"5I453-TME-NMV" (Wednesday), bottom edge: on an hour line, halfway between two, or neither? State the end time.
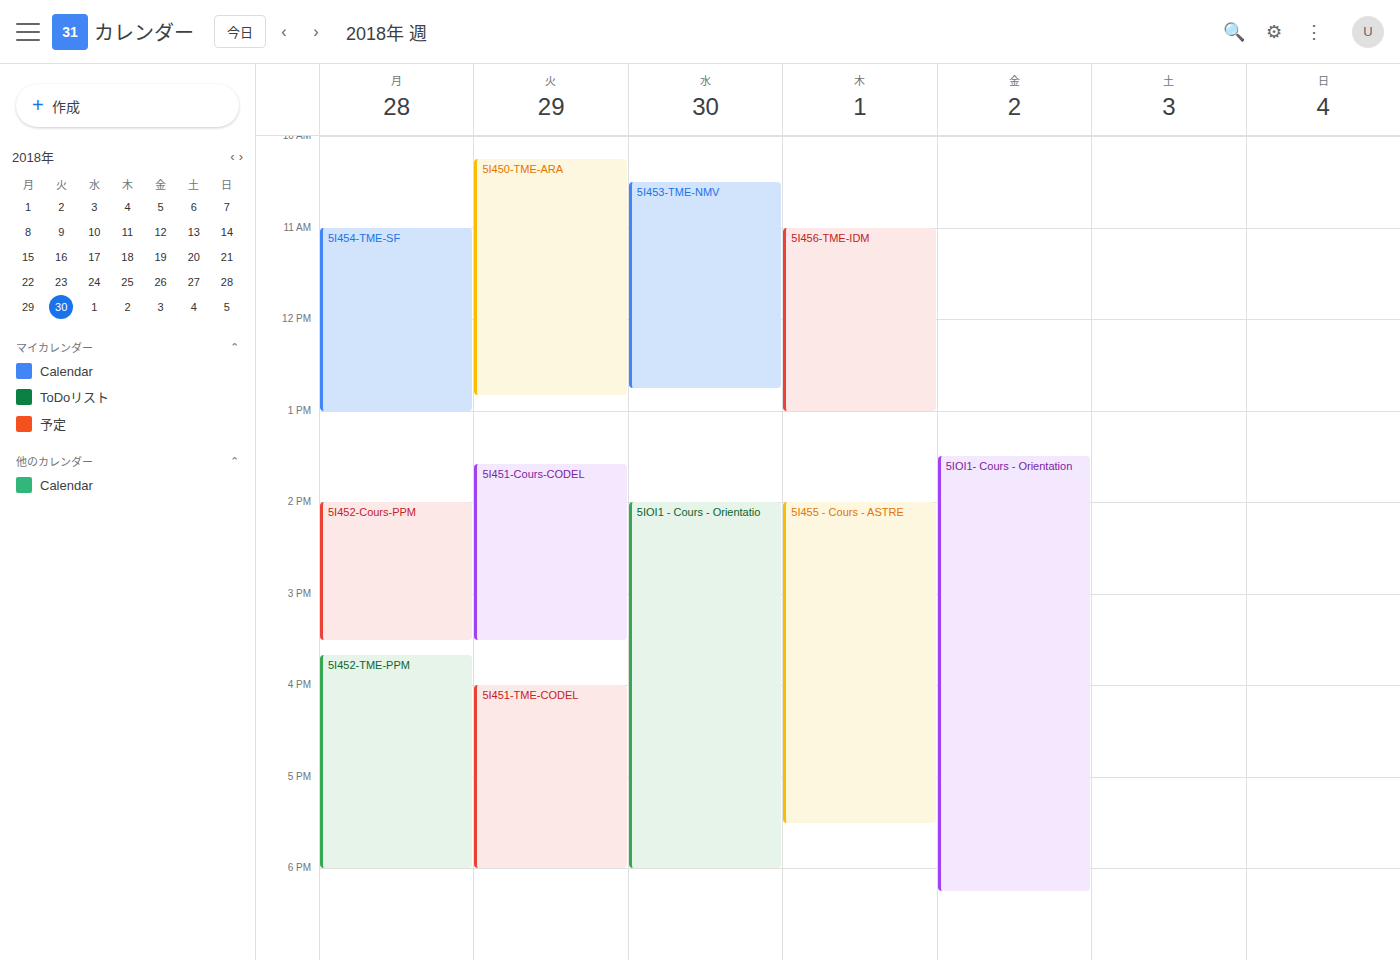
12:45 PM -- neither: three quarters of the way from the 12 PM line to the 1 PM line.